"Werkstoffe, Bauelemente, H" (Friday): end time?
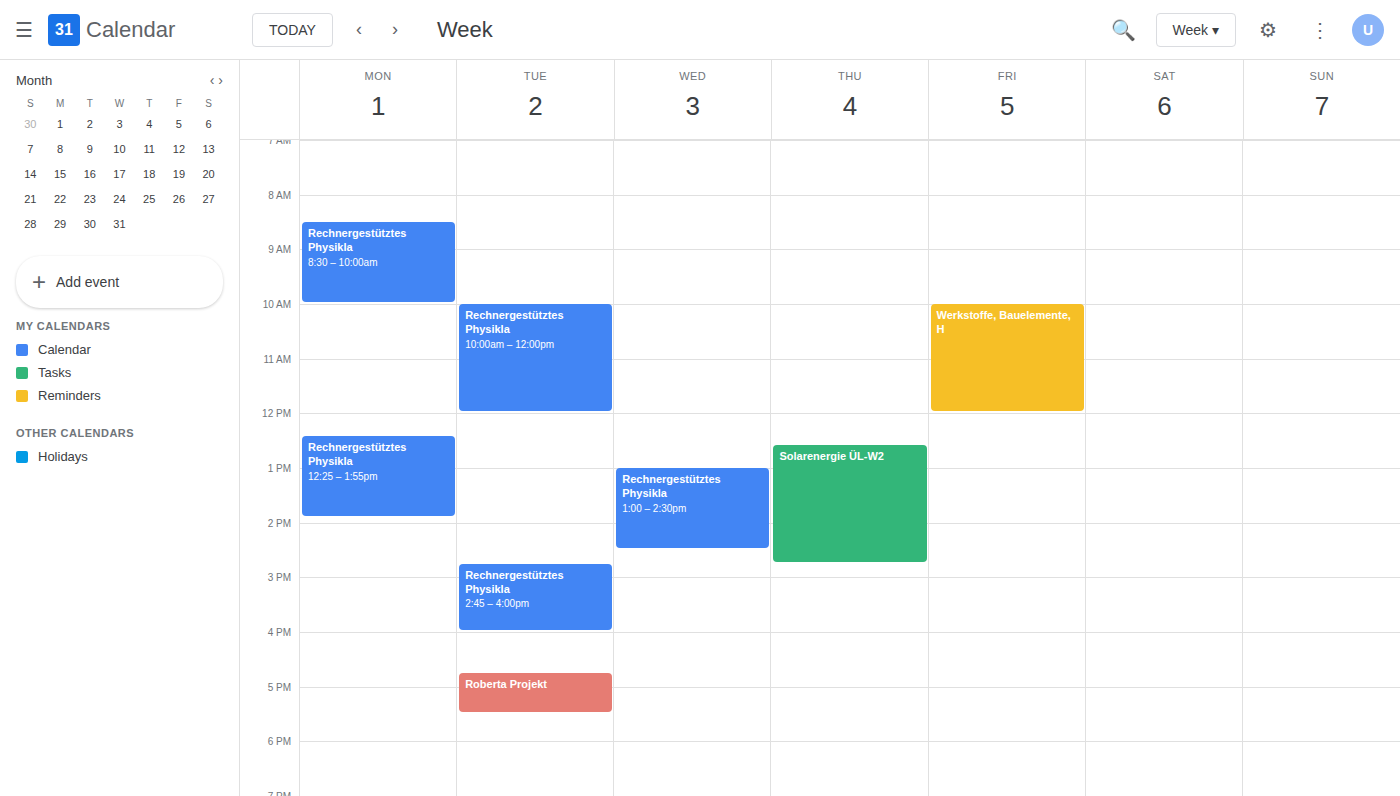
12:00 PM